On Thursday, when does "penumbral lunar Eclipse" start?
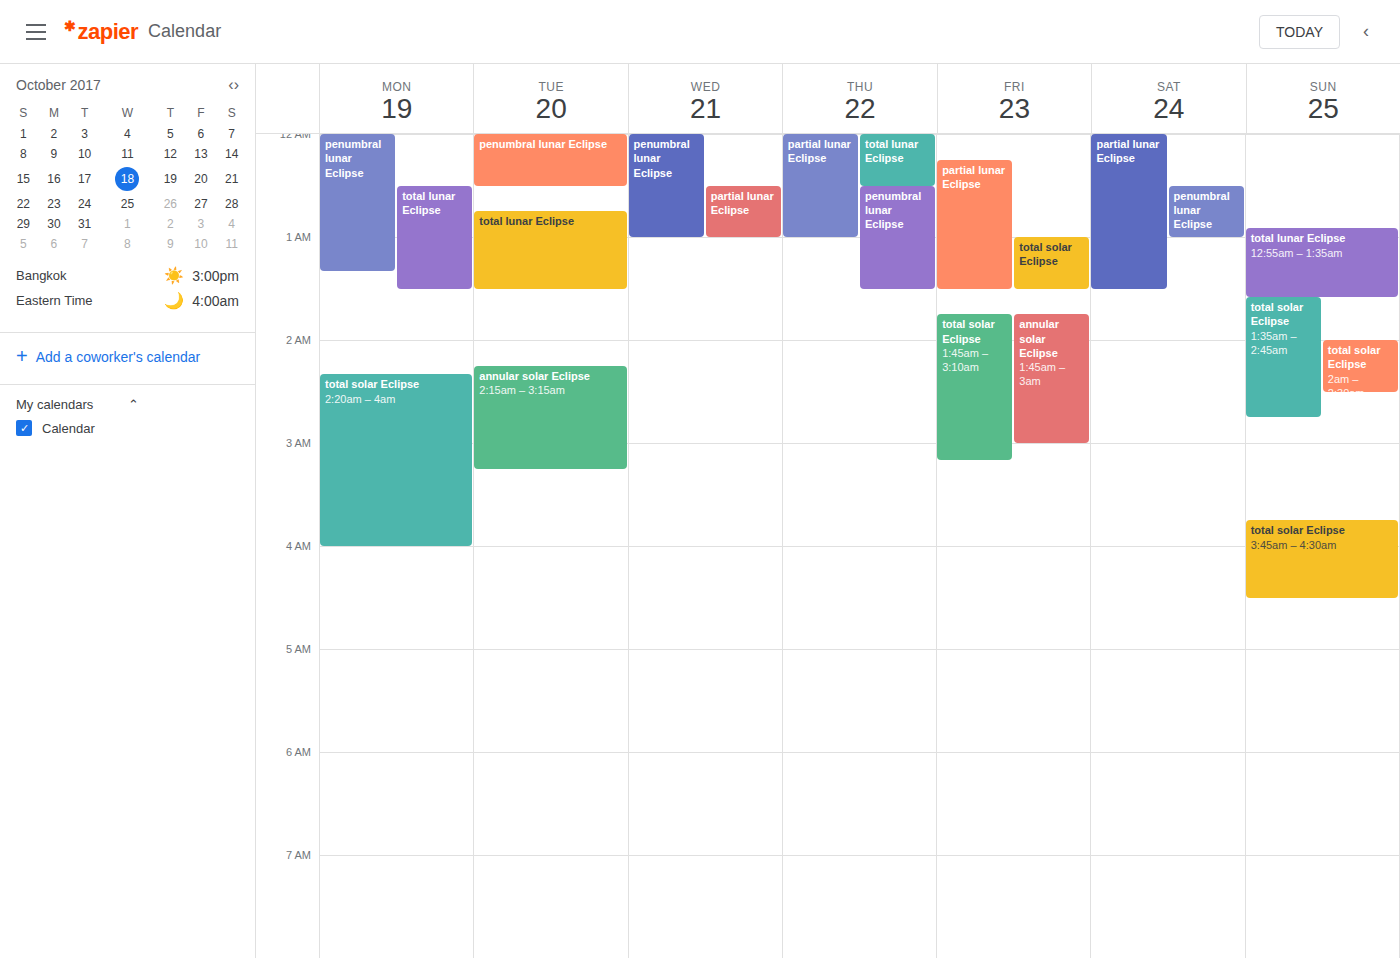
12:30 AM